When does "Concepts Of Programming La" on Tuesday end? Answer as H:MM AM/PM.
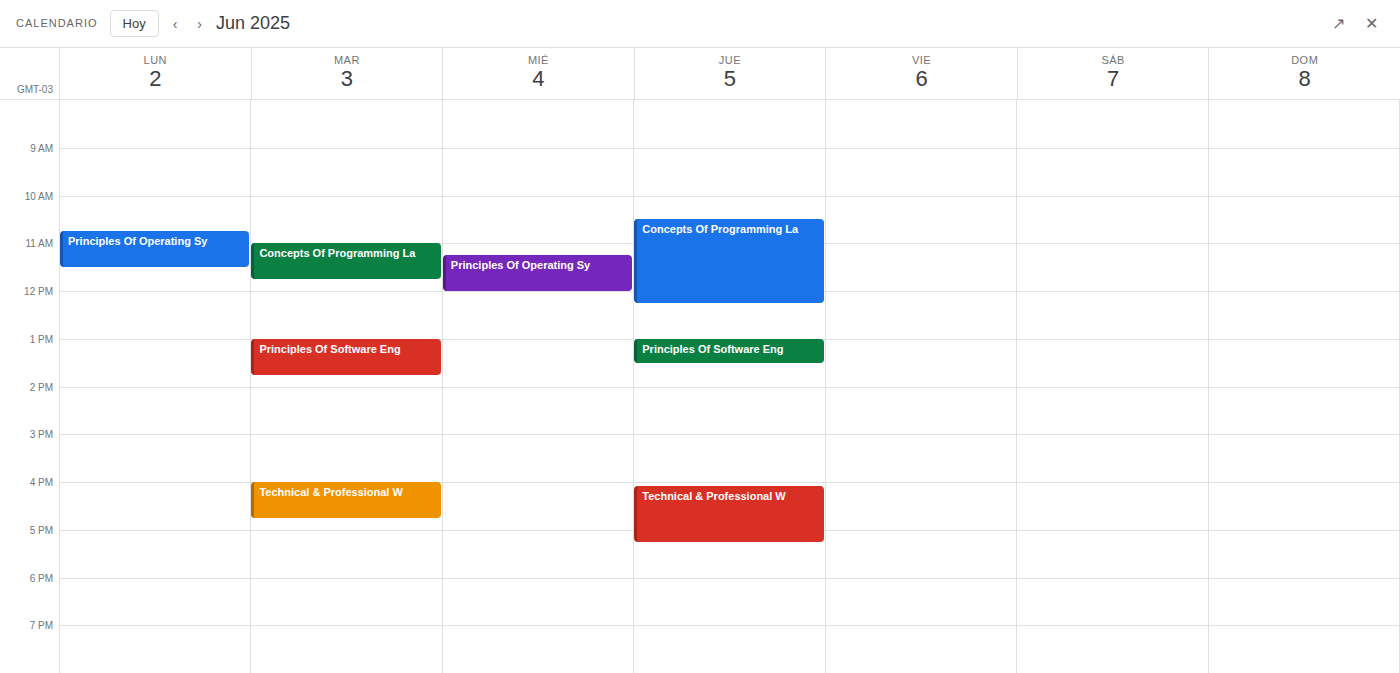
11:45 AM